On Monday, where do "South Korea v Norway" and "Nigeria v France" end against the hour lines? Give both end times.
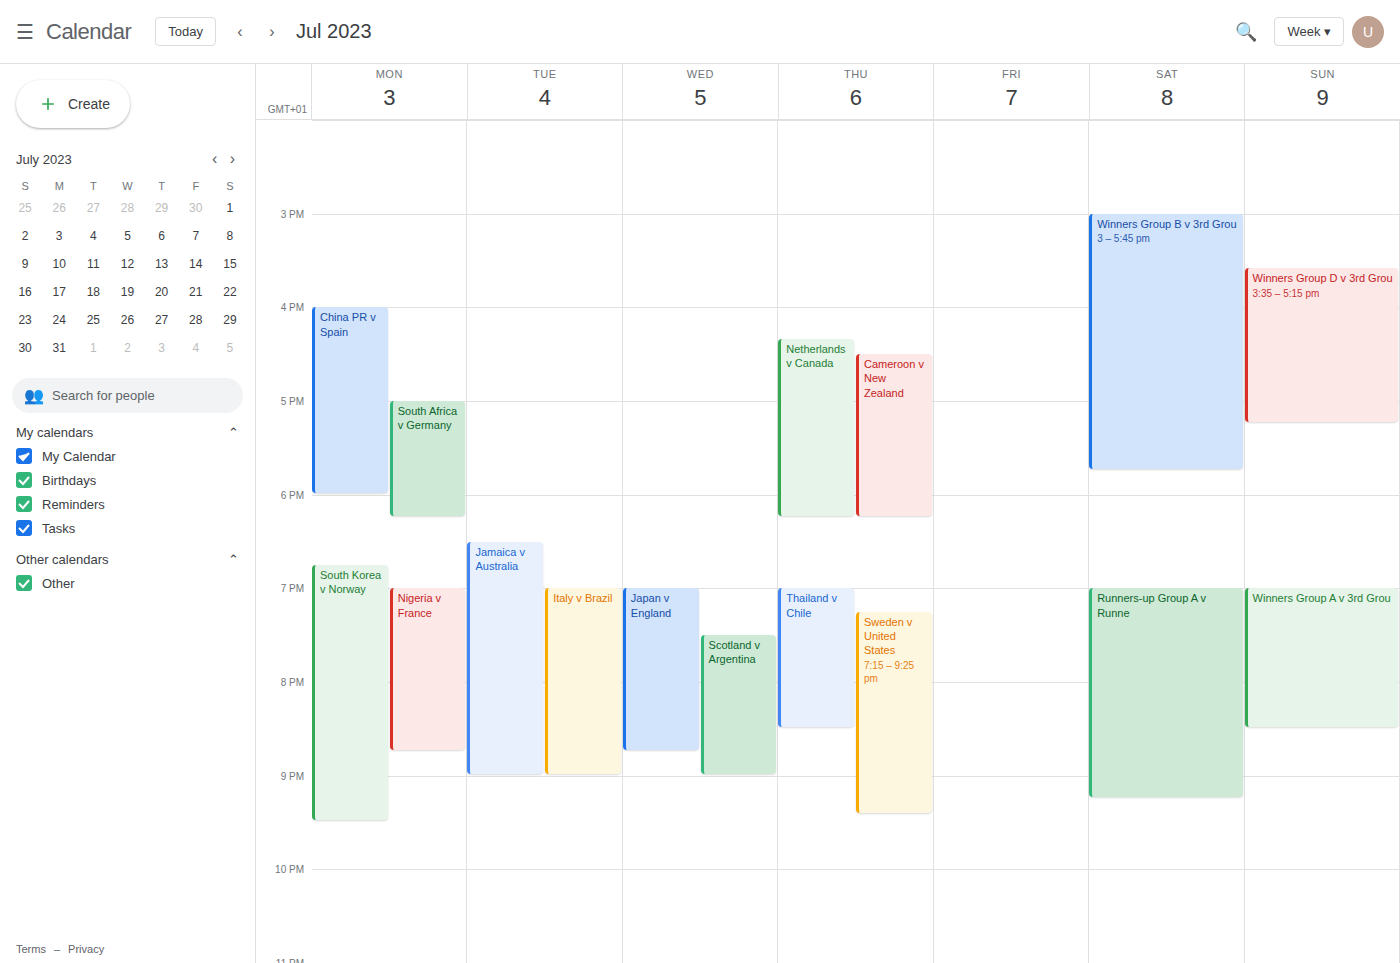
"South Korea v Norway": 21:30, halfway between the 21:00 and 22:00 lines. "Nigeria v France": 20:45, neither: three quarters of the way from the 20:00 line to the 21:00 line.